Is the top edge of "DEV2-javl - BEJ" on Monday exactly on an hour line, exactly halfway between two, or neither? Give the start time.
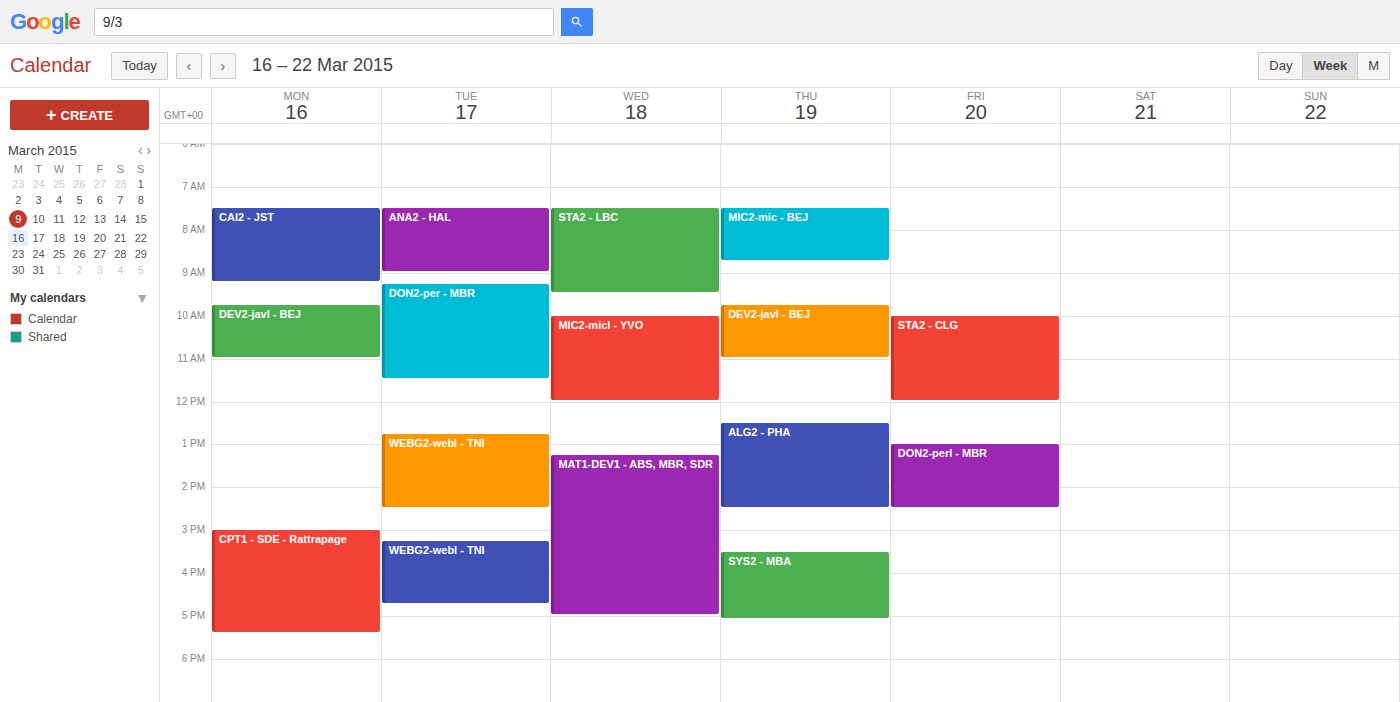
9:45 AM -- neither: three quarters of the way from the 9 AM line to the 10 AM line.